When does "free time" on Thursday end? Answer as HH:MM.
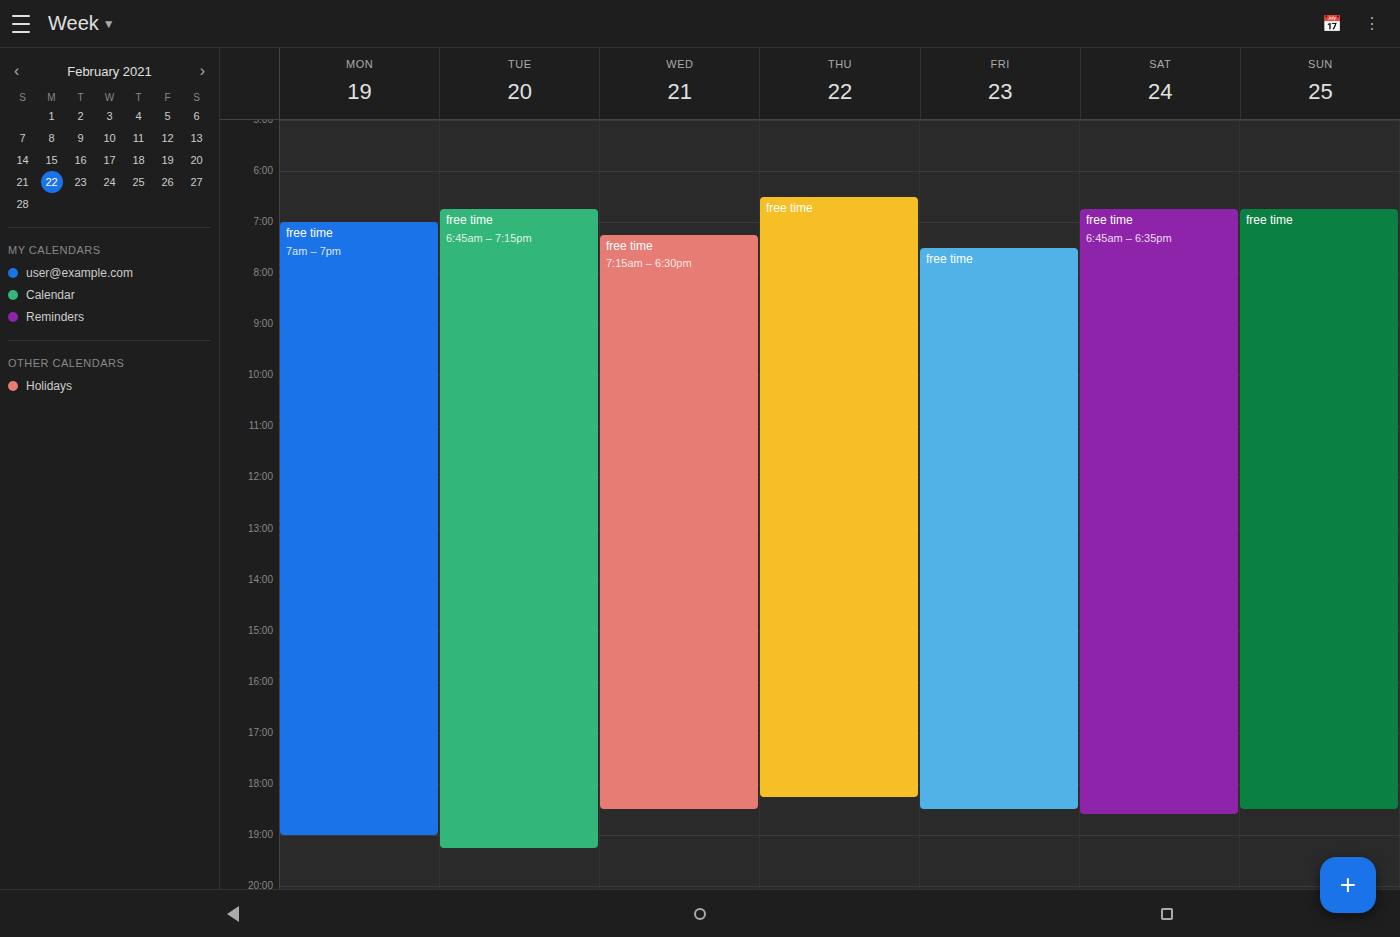
18:15